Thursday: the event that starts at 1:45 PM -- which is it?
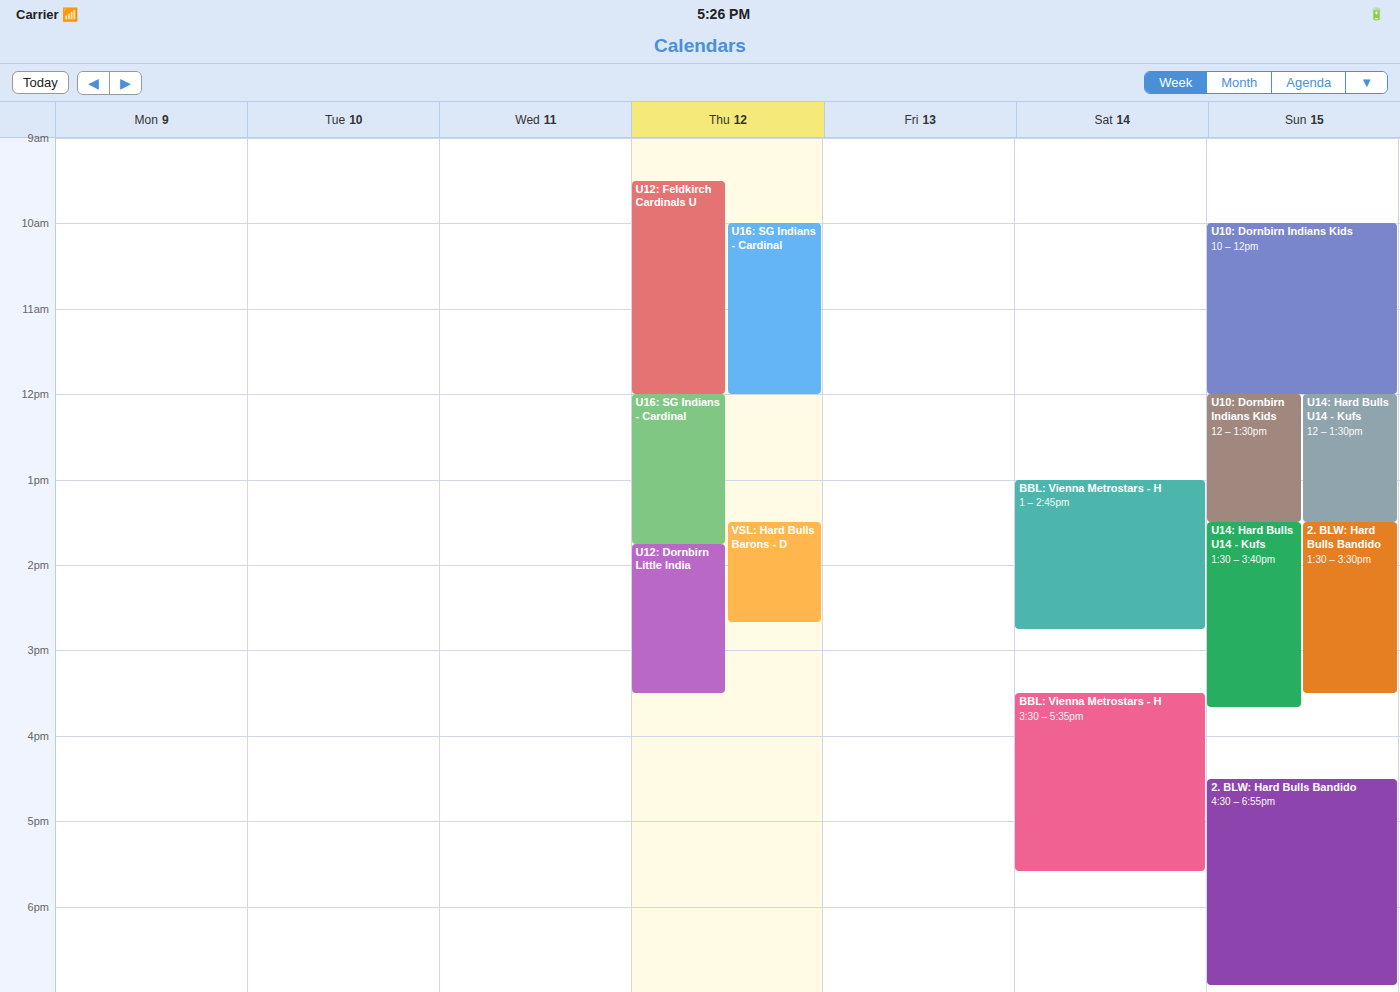
"U12: Dornbirn Little India"